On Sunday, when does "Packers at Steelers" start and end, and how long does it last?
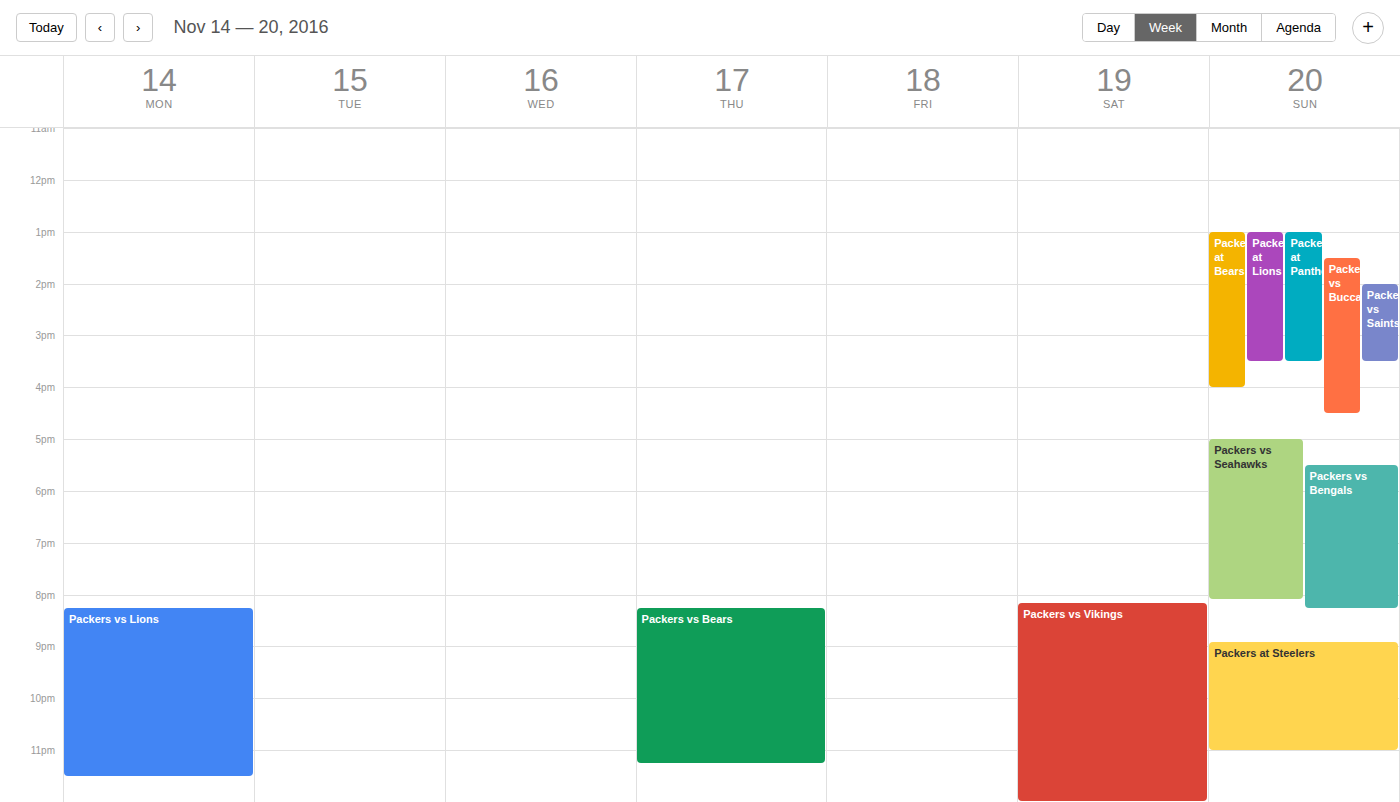
20:55 to 23:00, 2 hours 5 minutes